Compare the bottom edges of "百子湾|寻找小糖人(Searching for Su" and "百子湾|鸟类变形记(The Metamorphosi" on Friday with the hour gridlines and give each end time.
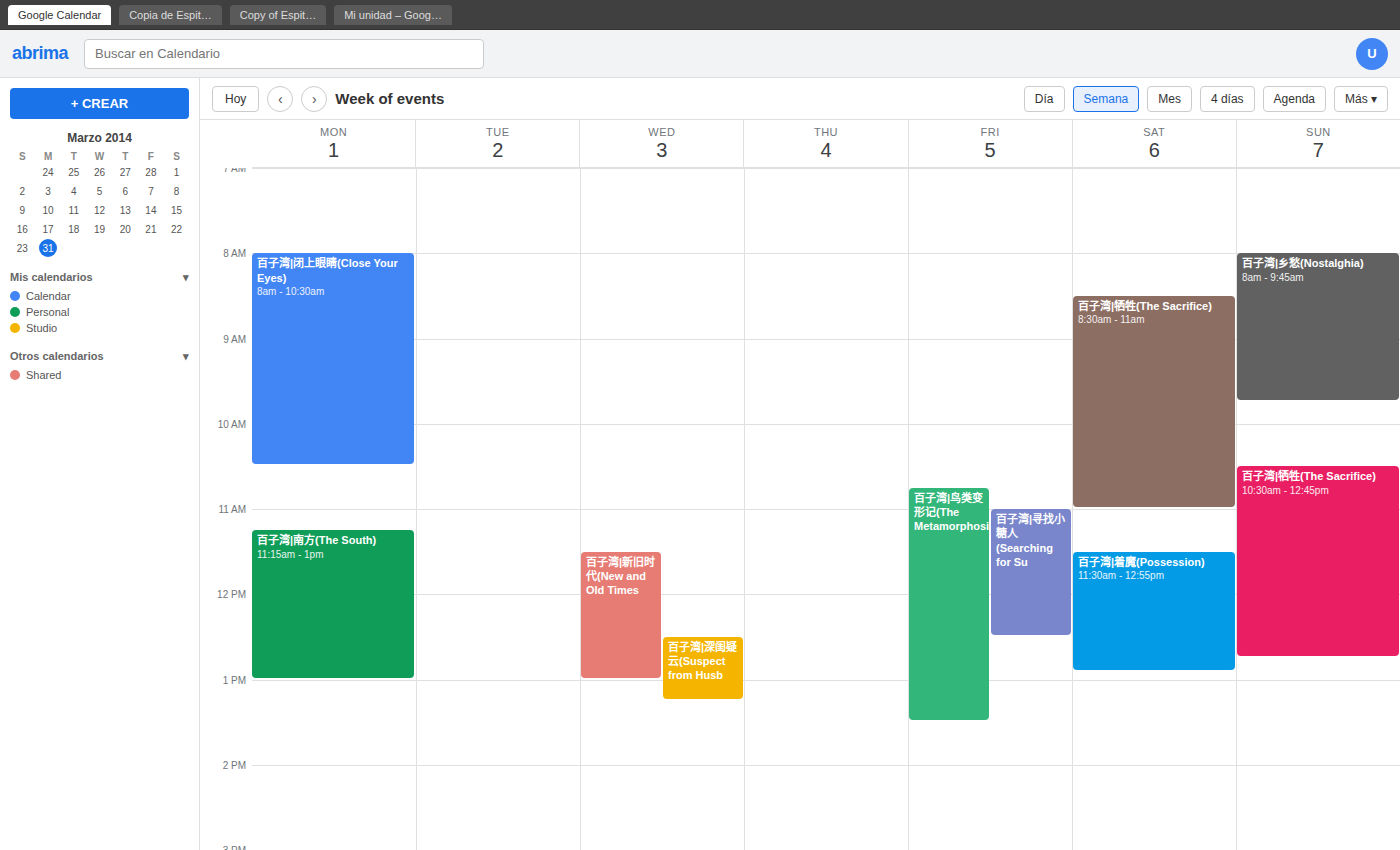
"百子湾|寻找小糖人(Searching for Su": 12:30 PM, halfway between the 12 PM and 1 PM lines. "百子湾|鸟类变形记(The Metamorphosi": 1:30 PM, halfway between the 1 PM and 2 PM lines.